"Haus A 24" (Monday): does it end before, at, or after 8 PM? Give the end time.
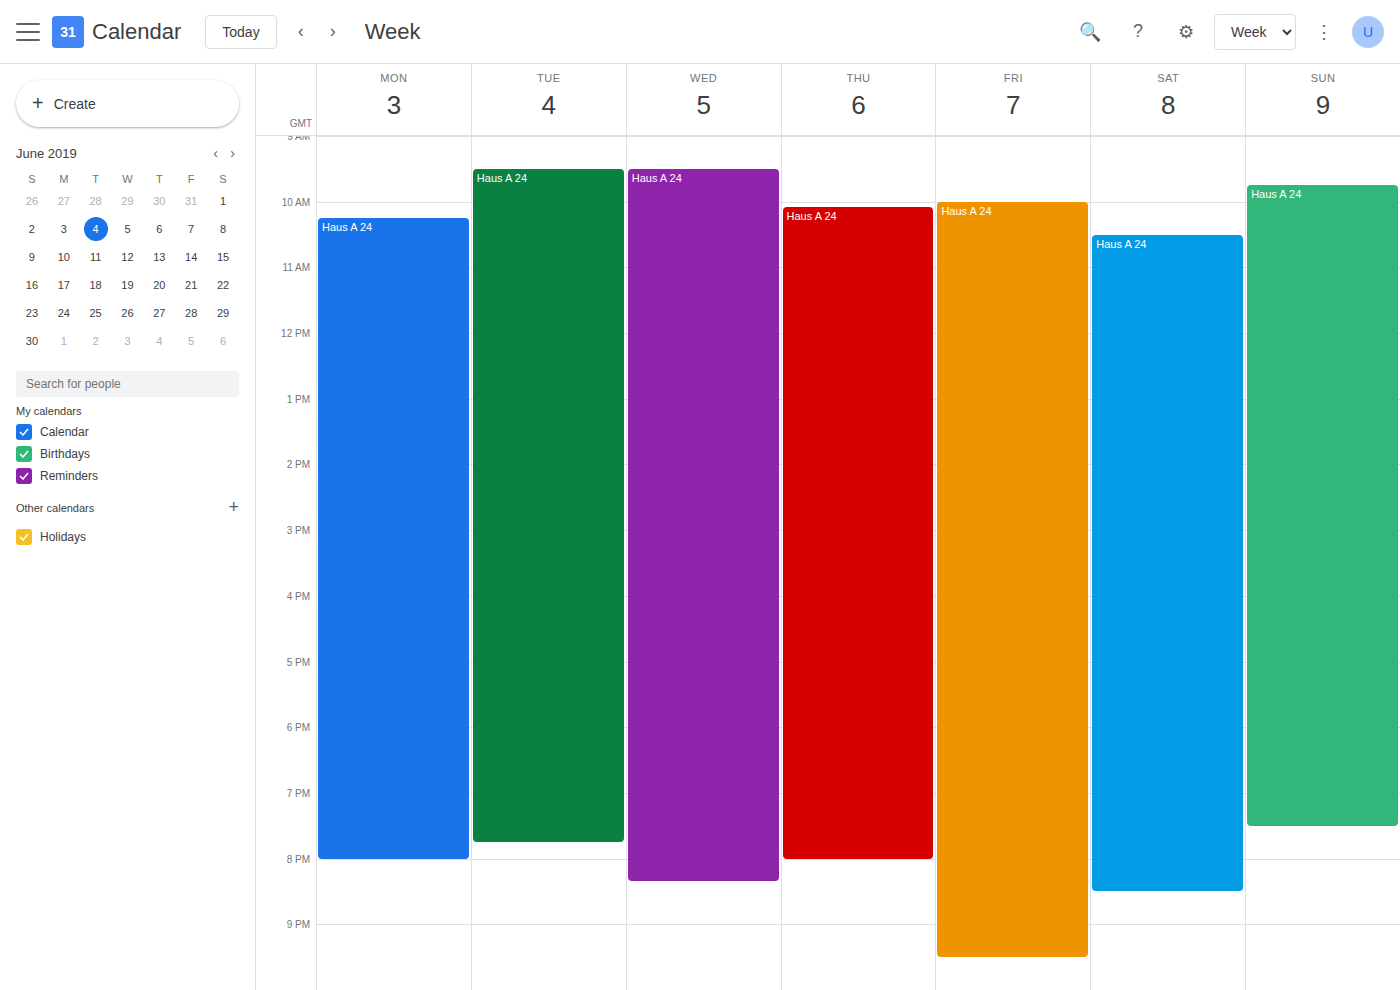
8:00 PM -- exactly at 8 PM, on the 8 PM line.